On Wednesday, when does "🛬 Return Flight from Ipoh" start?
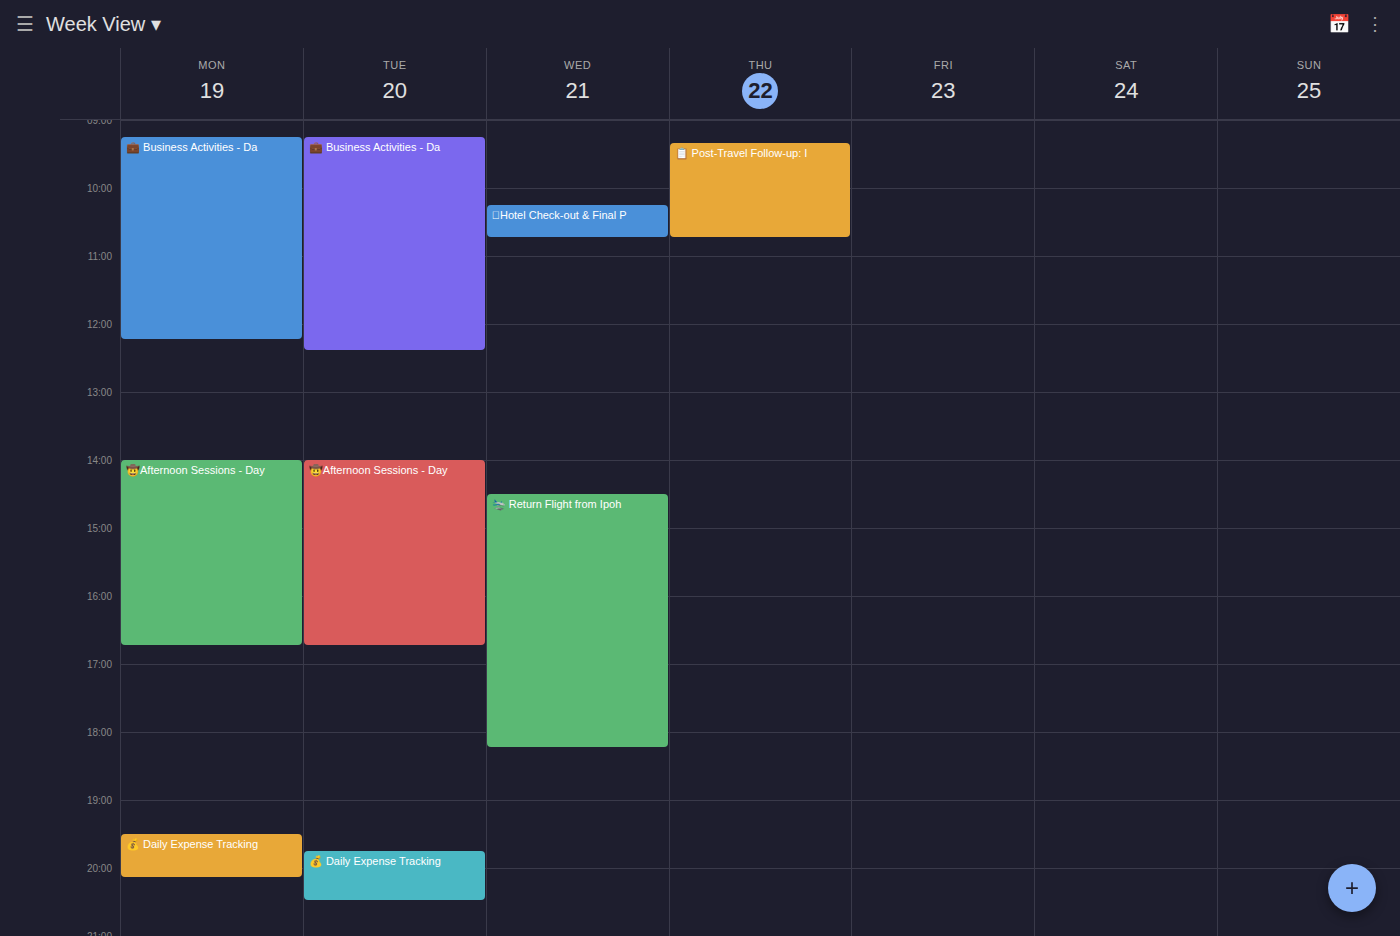
2:30 PM